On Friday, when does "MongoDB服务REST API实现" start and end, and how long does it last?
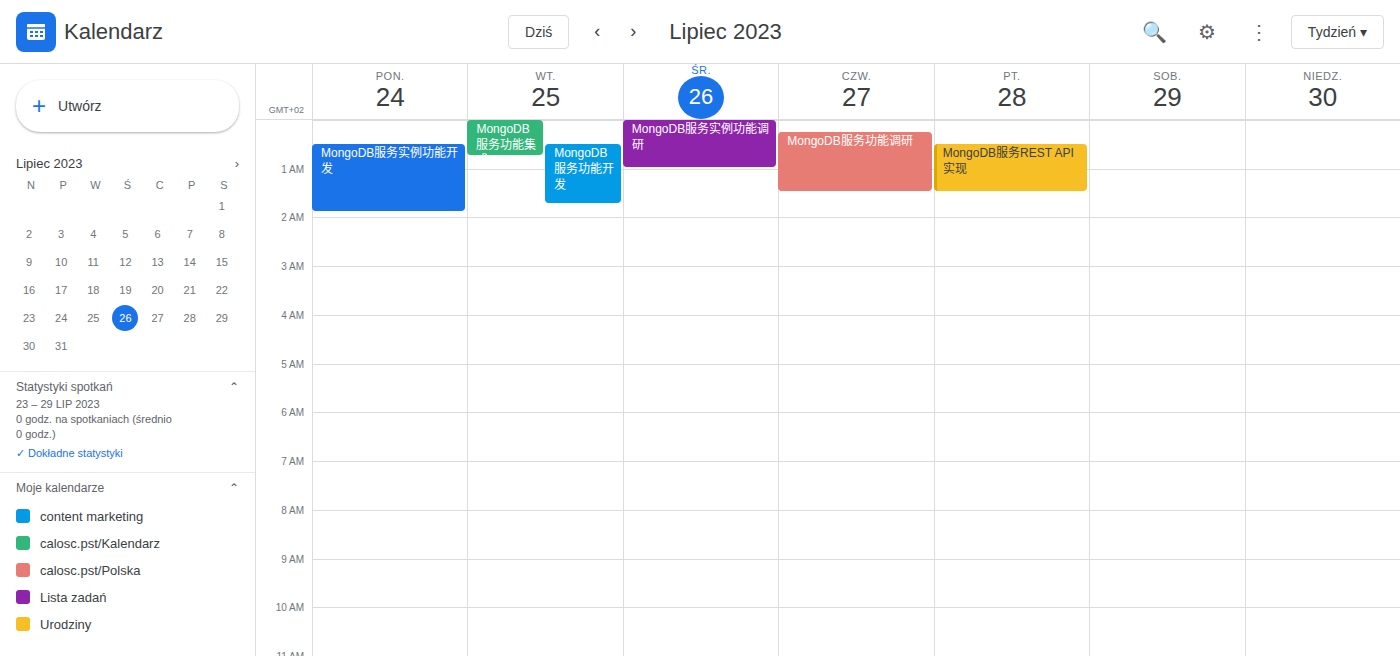
12:30 AM to 1:30 AM, 1 hour